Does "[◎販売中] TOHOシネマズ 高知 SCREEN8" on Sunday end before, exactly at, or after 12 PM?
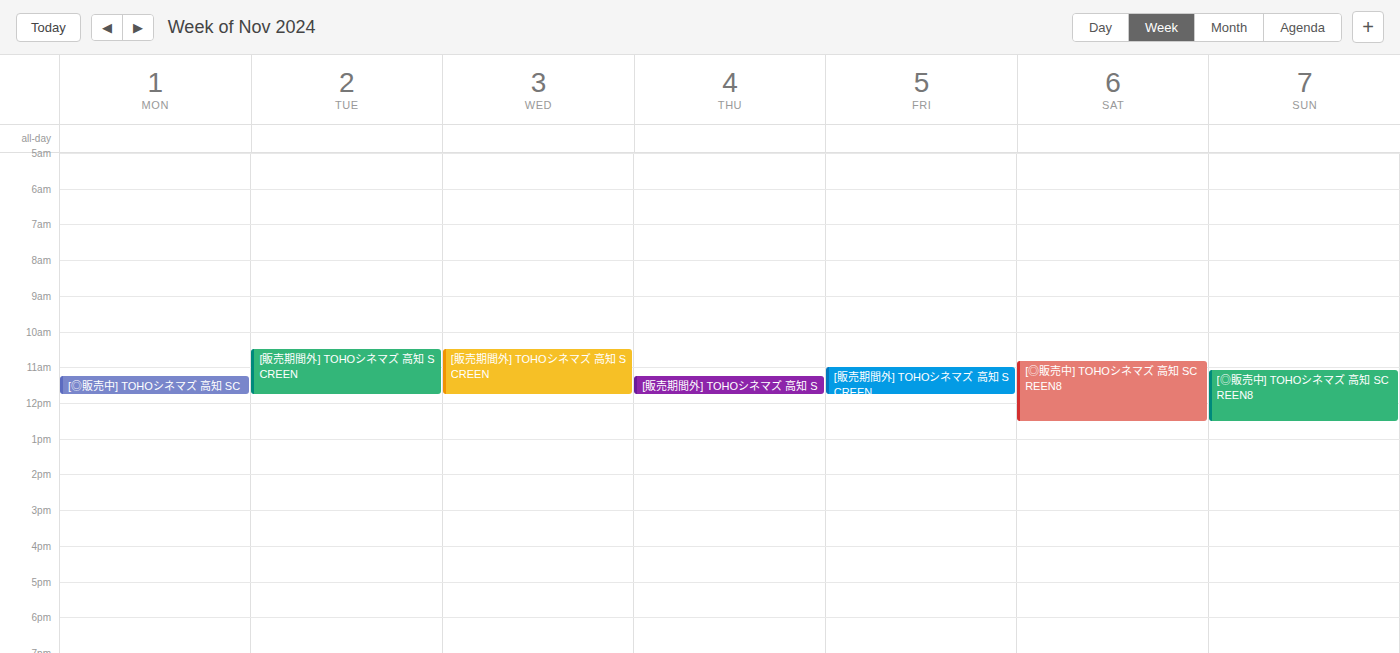
12:30 PM -- after 12 PM, 30 minutes below the 12 PM line.